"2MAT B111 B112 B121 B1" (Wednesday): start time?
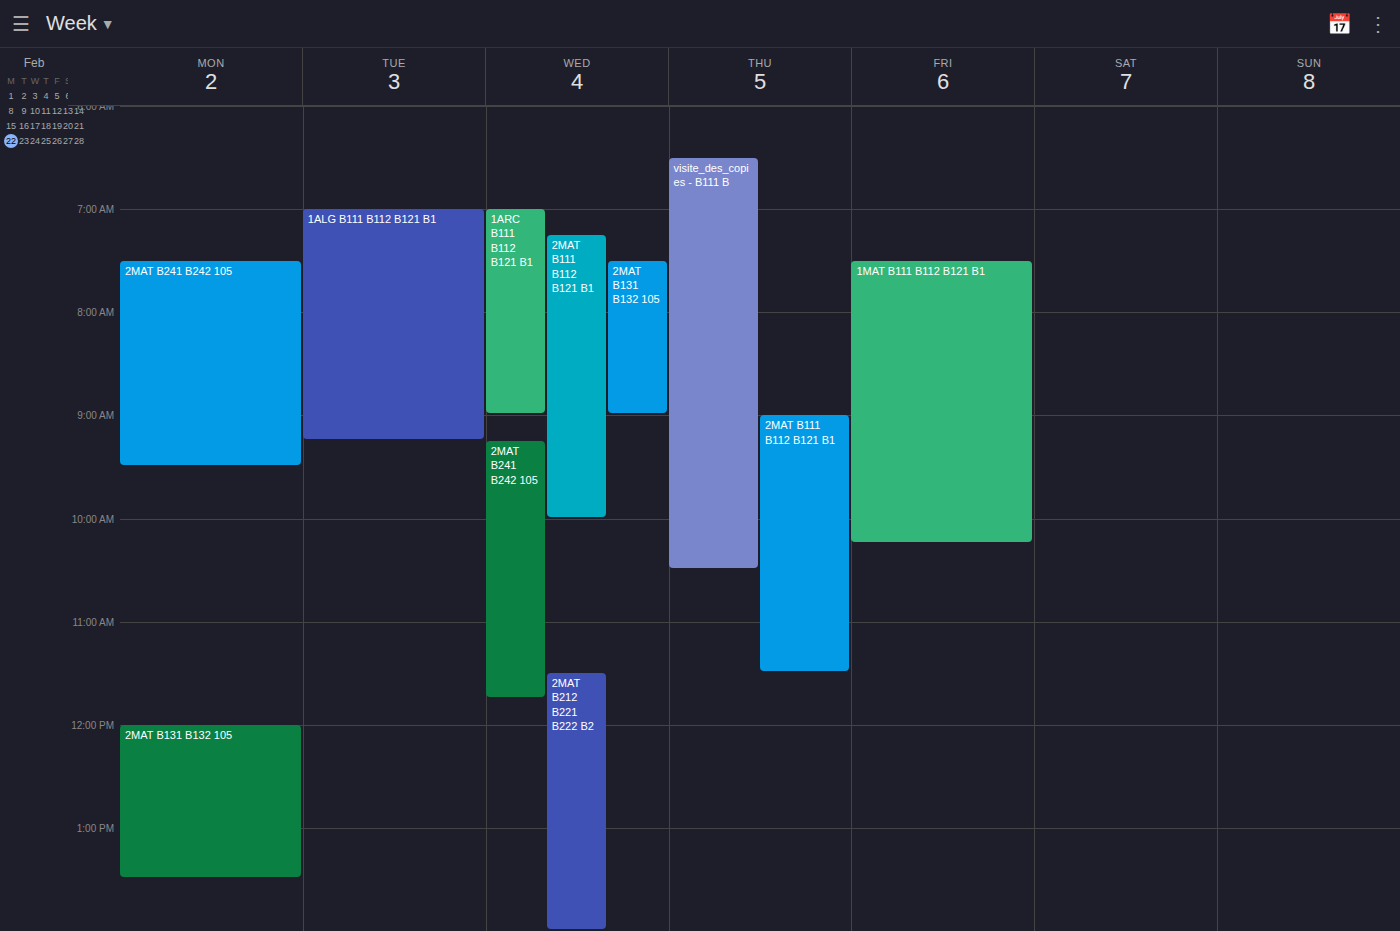
07:15